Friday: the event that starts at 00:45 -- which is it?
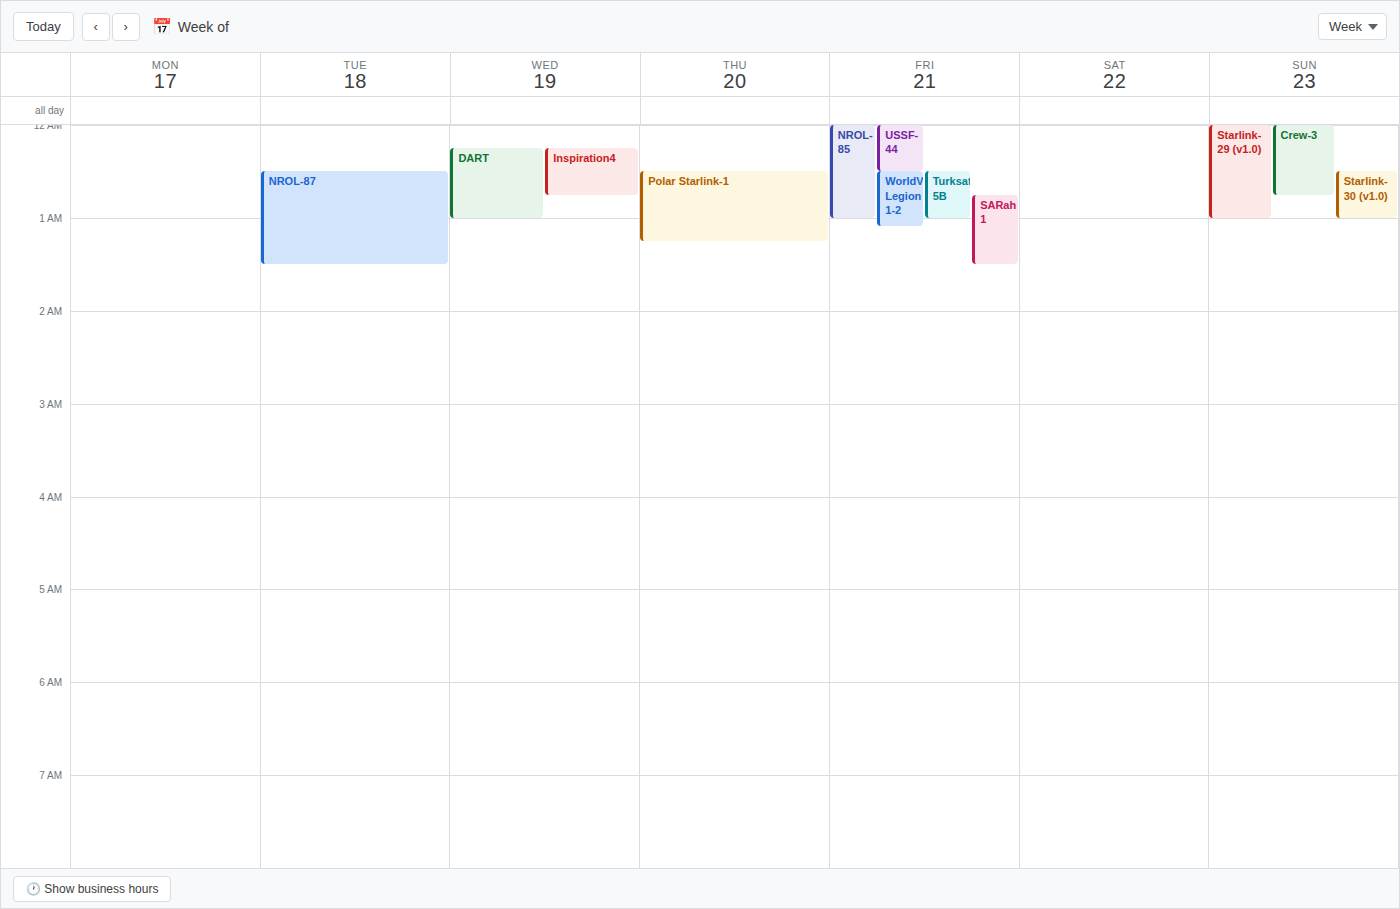
"SARah 1"